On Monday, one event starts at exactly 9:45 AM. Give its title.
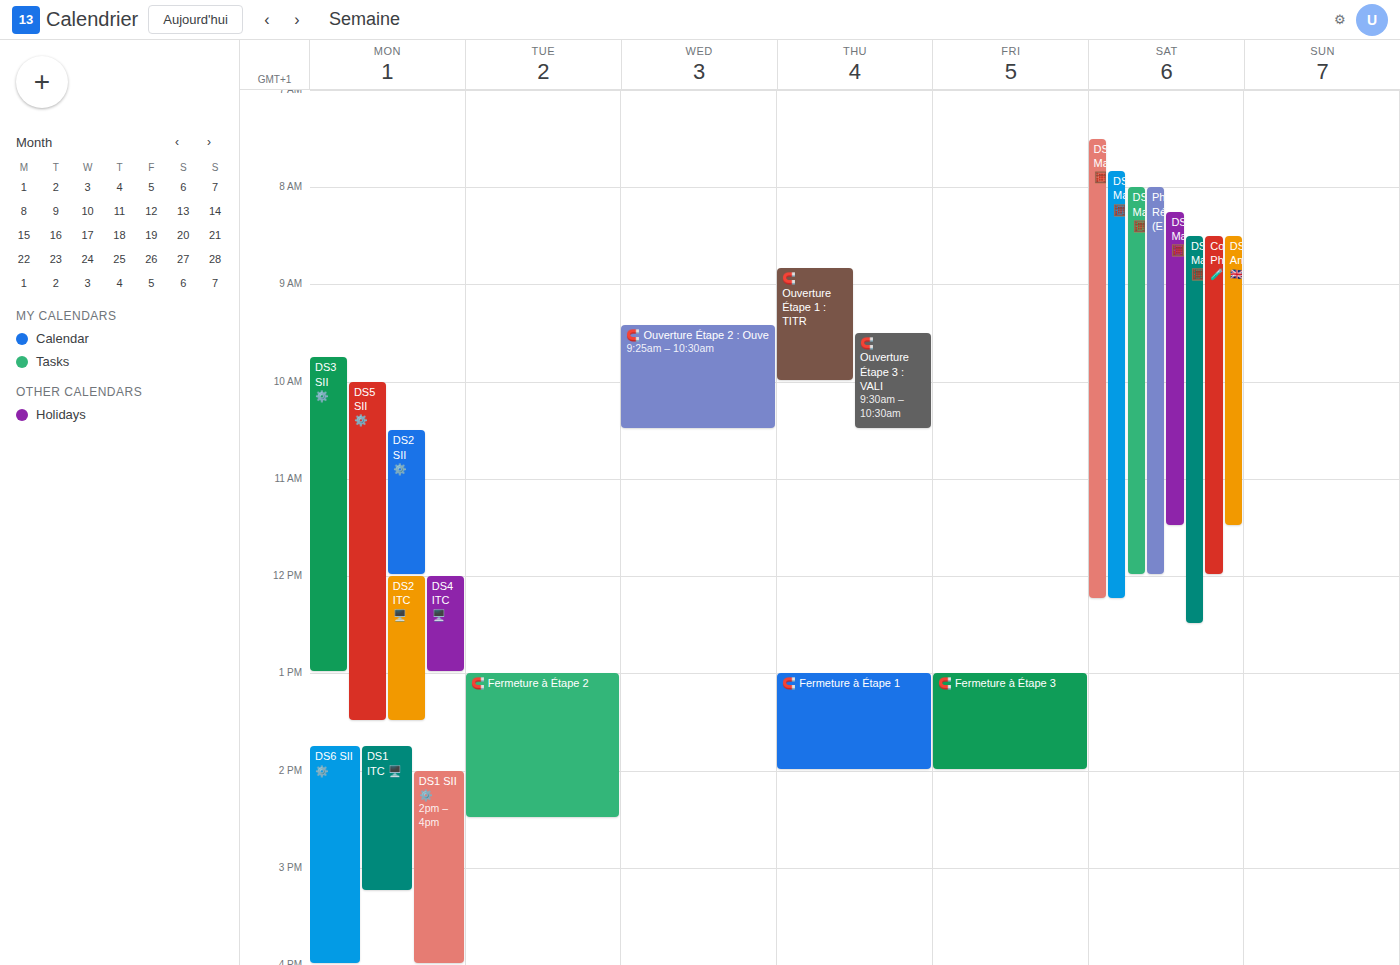
"DS3 SII ⚙️"